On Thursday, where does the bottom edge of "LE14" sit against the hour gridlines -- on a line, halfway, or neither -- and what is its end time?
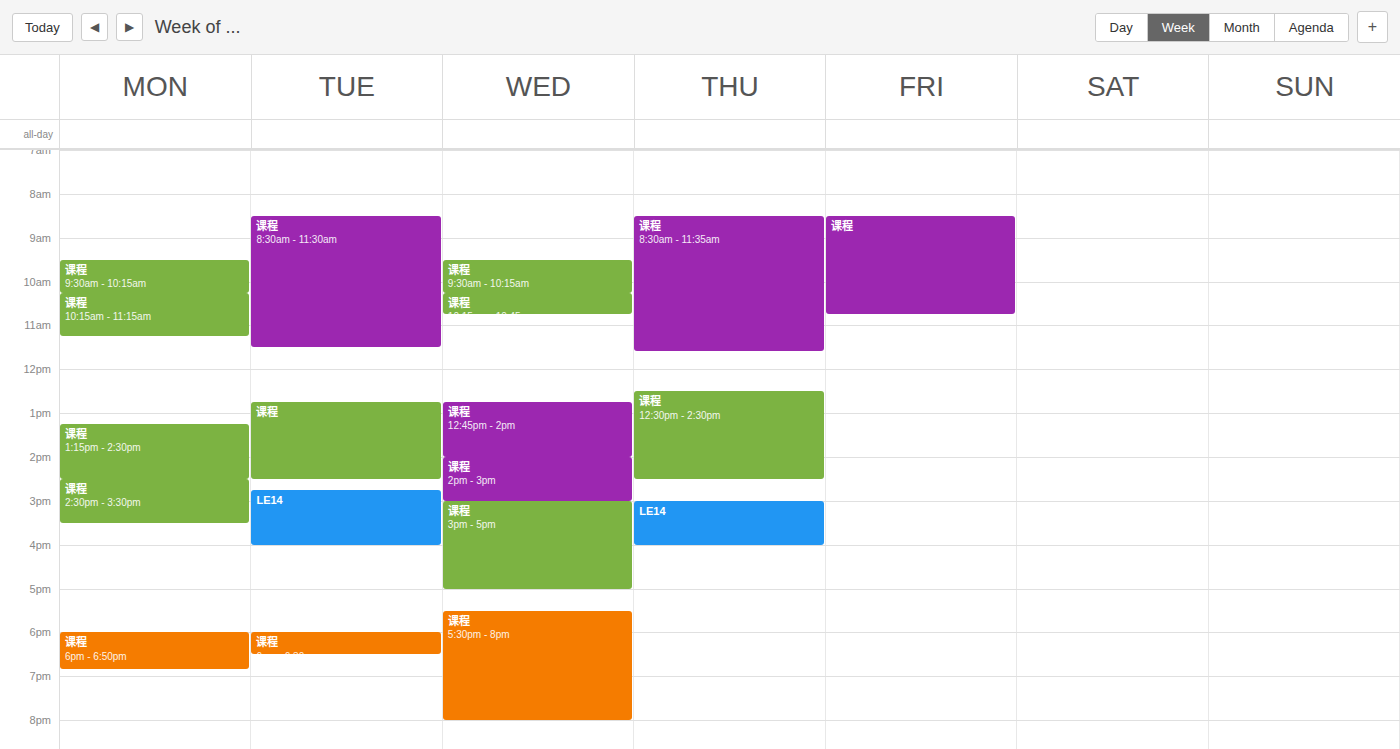
16:00 -- exactly on the 16:00 line.